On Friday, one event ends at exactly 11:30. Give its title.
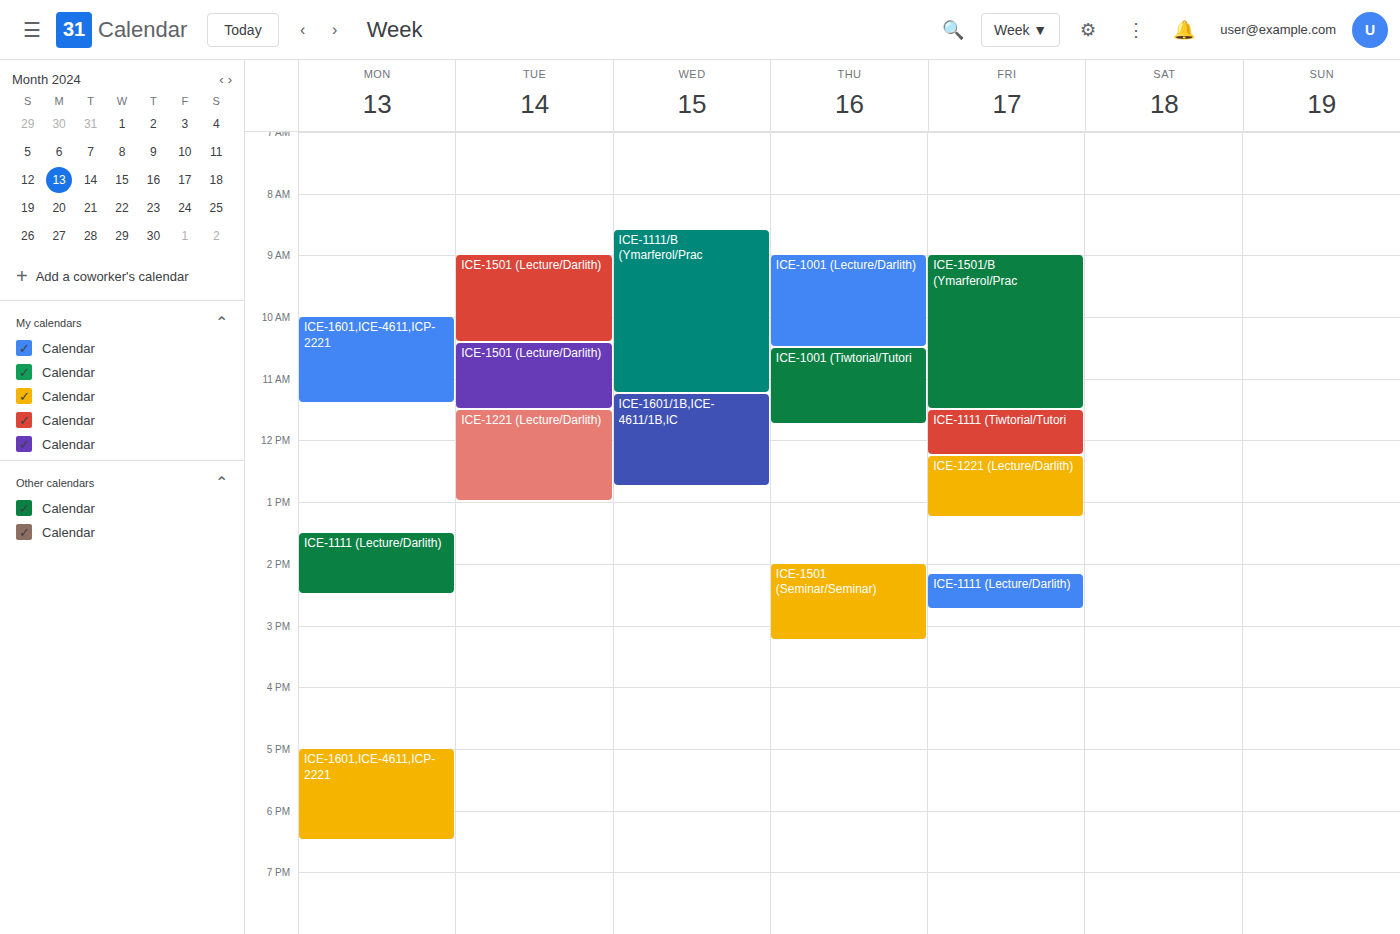
"ICE-1501/B (Ymarferol/Prac"